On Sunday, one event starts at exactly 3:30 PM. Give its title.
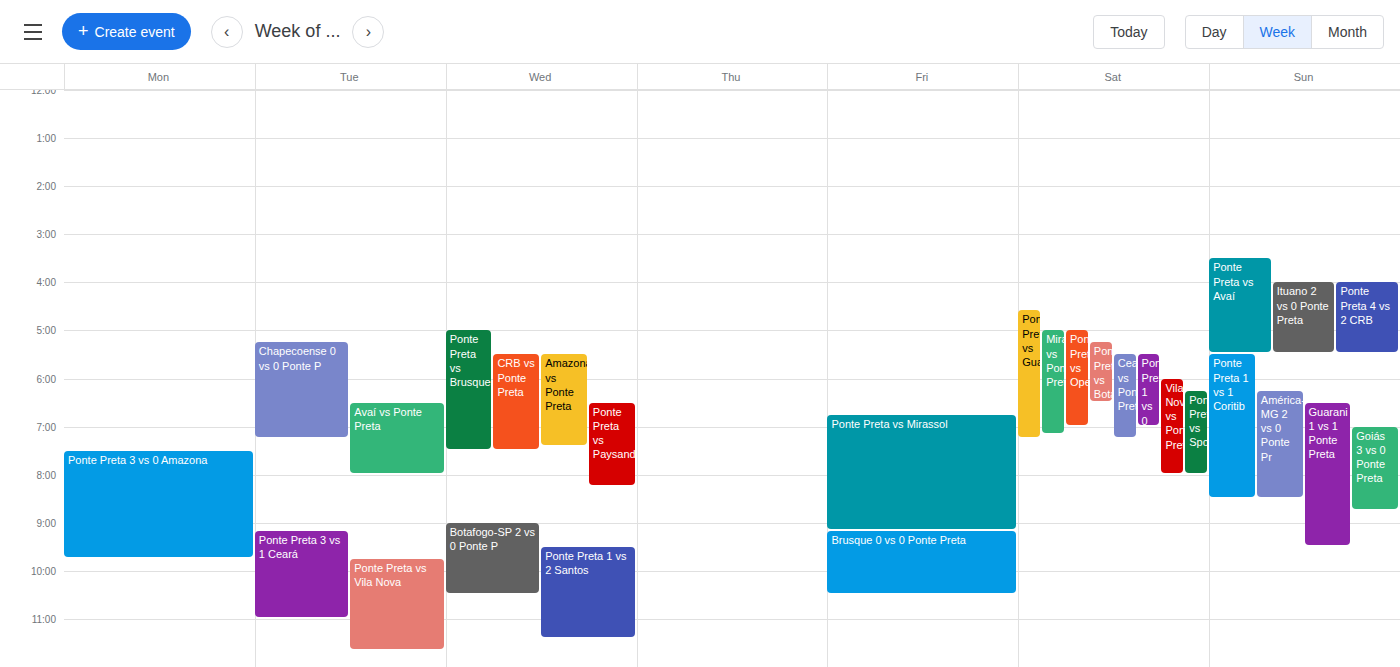
"Ponte Preta vs Avaí"